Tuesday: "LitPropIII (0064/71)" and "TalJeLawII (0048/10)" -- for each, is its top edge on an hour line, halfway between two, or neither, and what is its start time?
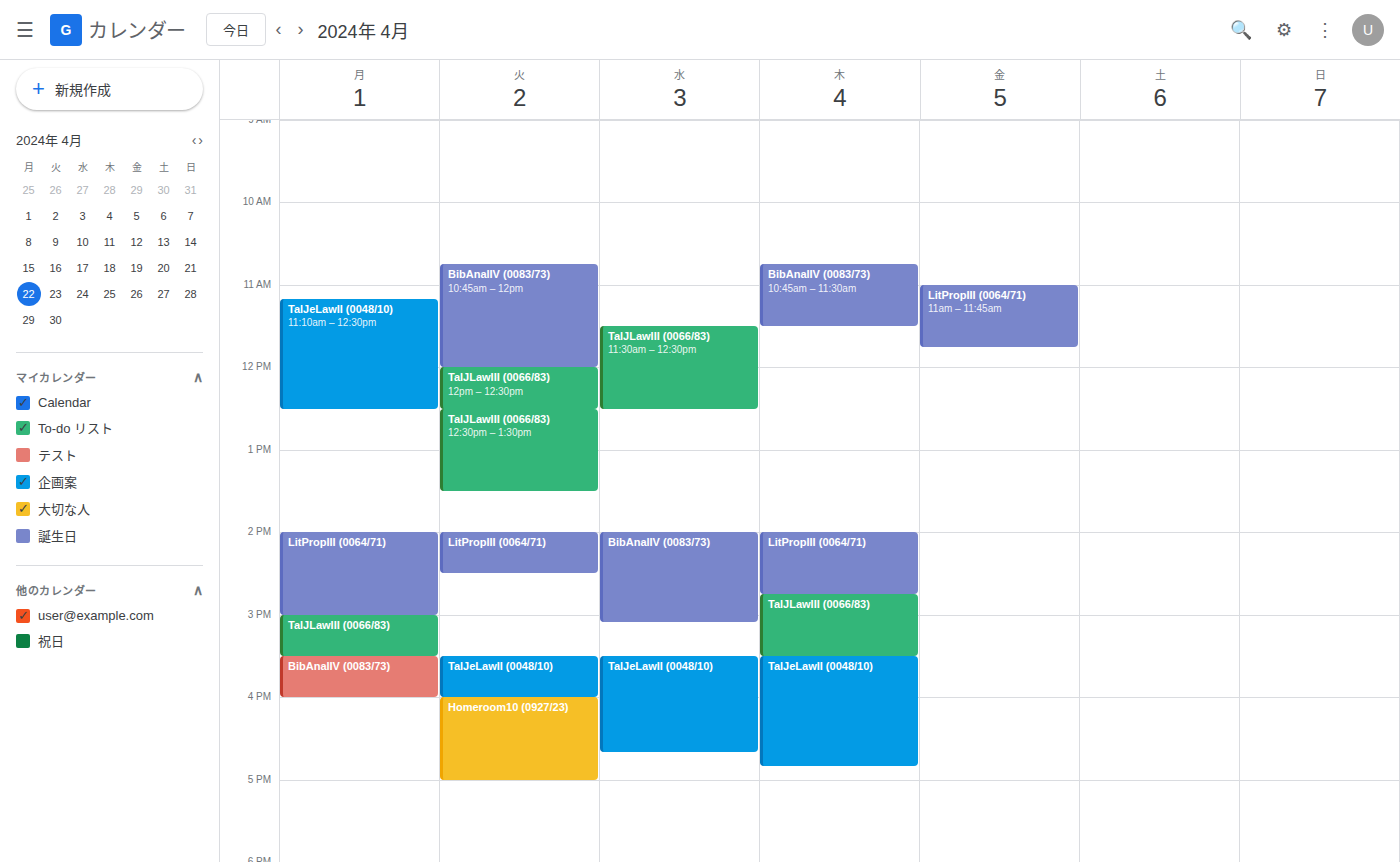
"LitPropIII (0064/71)": 2:00 PM, exactly on the 2 PM line. "TalJeLawII (0048/10)": 3:30 PM, halfway between the 3 PM and 4 PM lines.